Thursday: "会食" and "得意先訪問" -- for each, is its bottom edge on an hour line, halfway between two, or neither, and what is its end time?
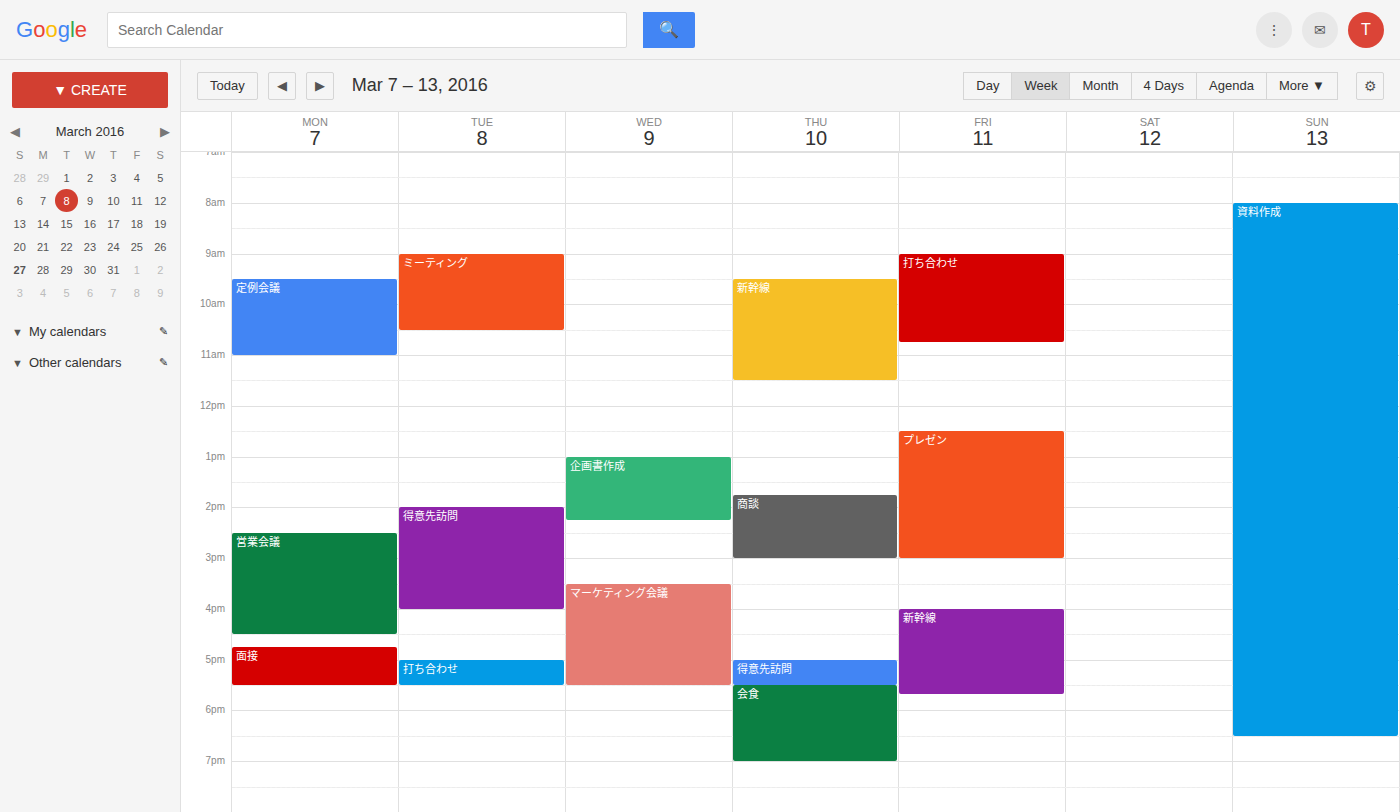
"会食": 7:00 PM, exactly on the 7 PM line. "得意先訪問": 5:30 PM, halfway between the 5 PM and 6 PM lines.